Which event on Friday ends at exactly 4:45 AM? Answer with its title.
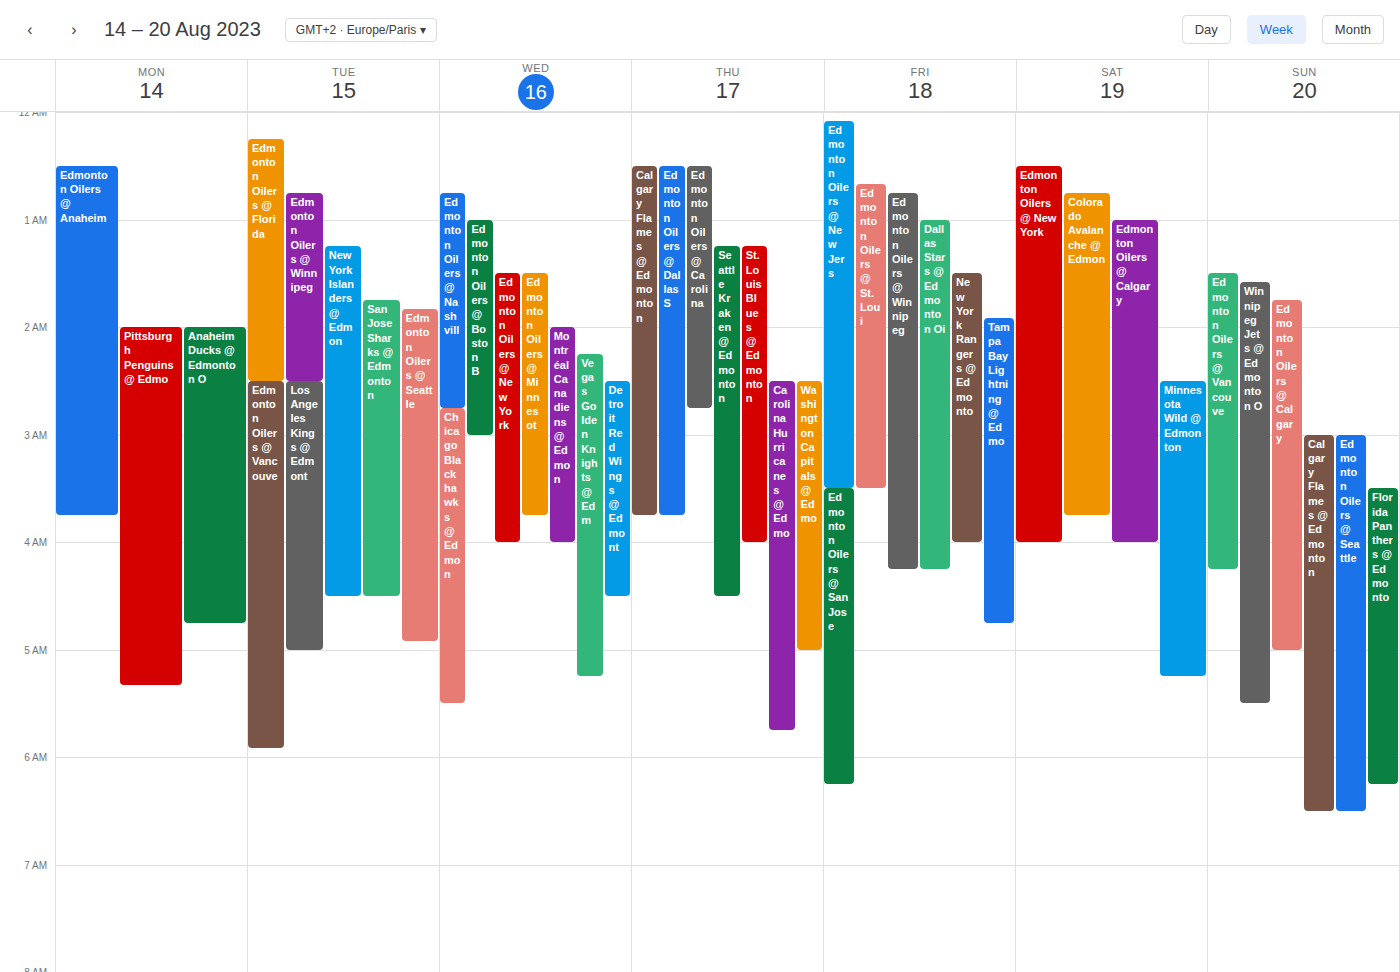
"Tampa Bay Lightning @ Edmo"